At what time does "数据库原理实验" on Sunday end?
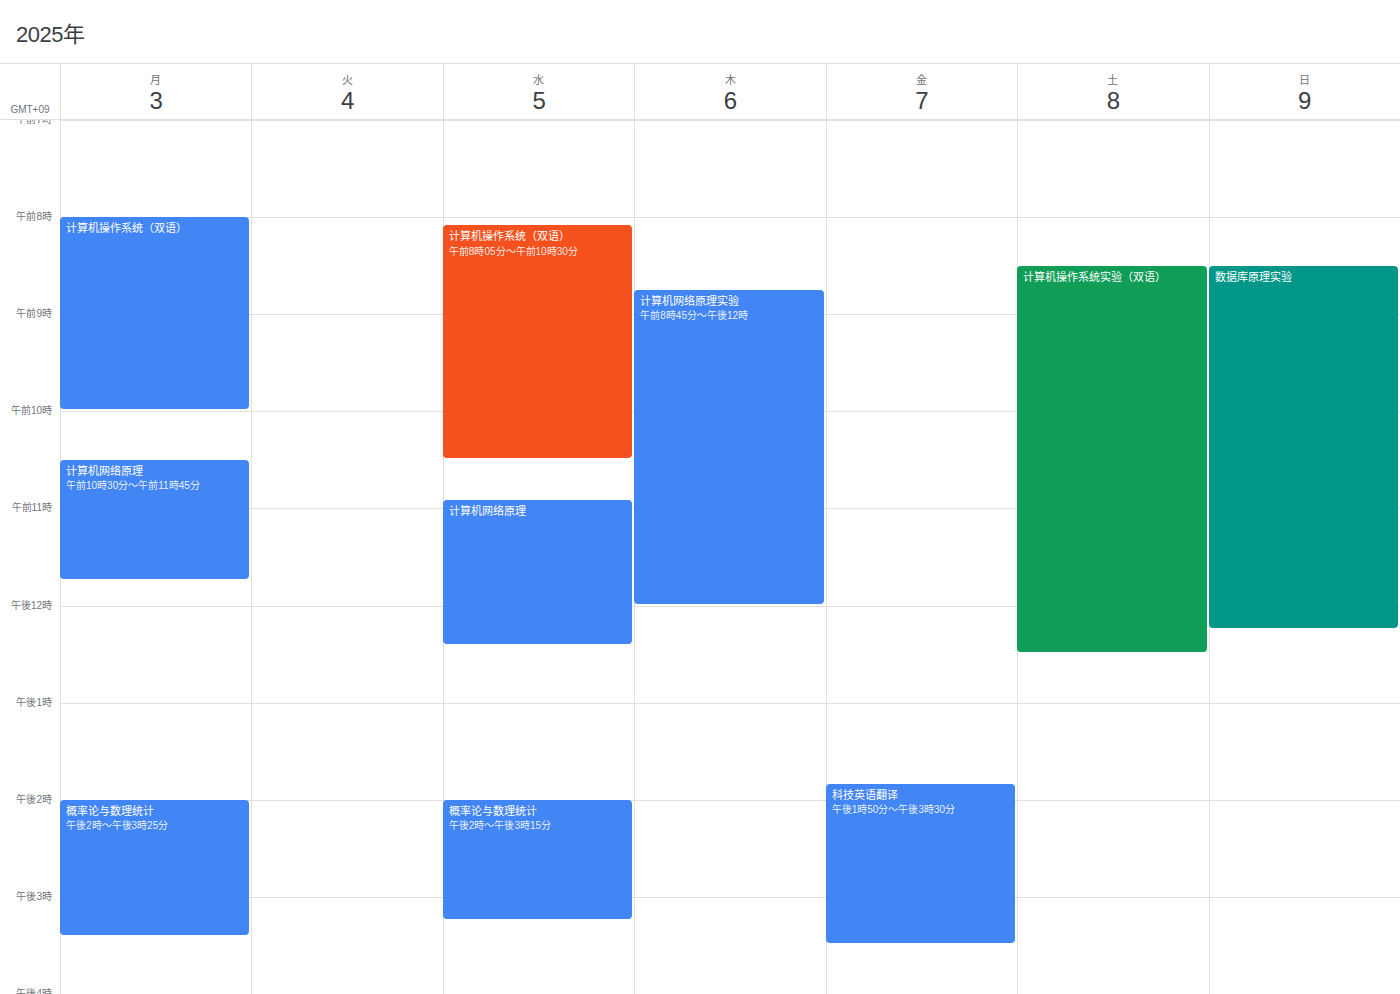
12:15 PM